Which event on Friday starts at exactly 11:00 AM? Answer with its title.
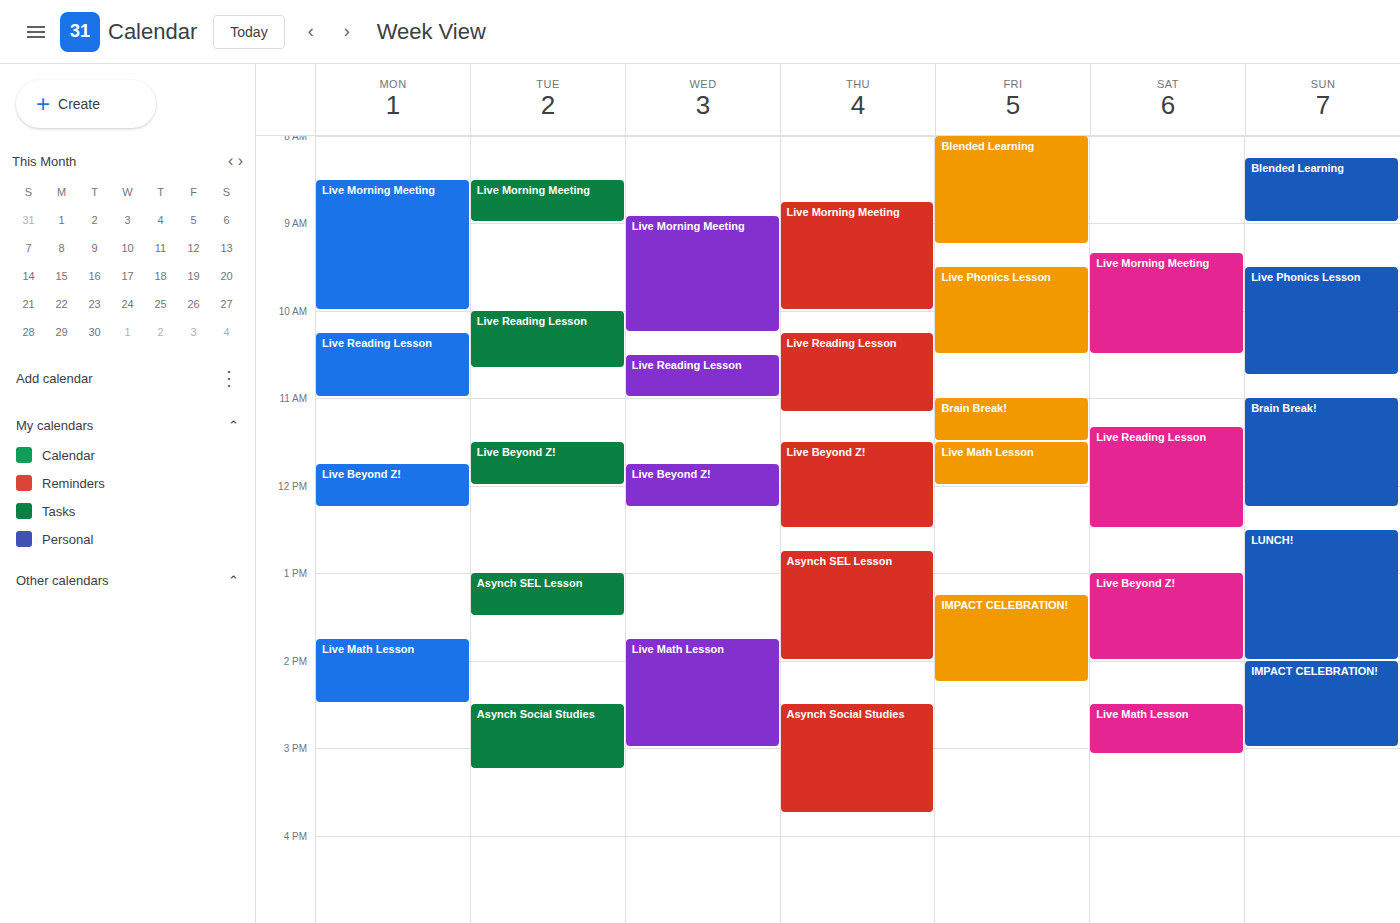
"Brain Break!"